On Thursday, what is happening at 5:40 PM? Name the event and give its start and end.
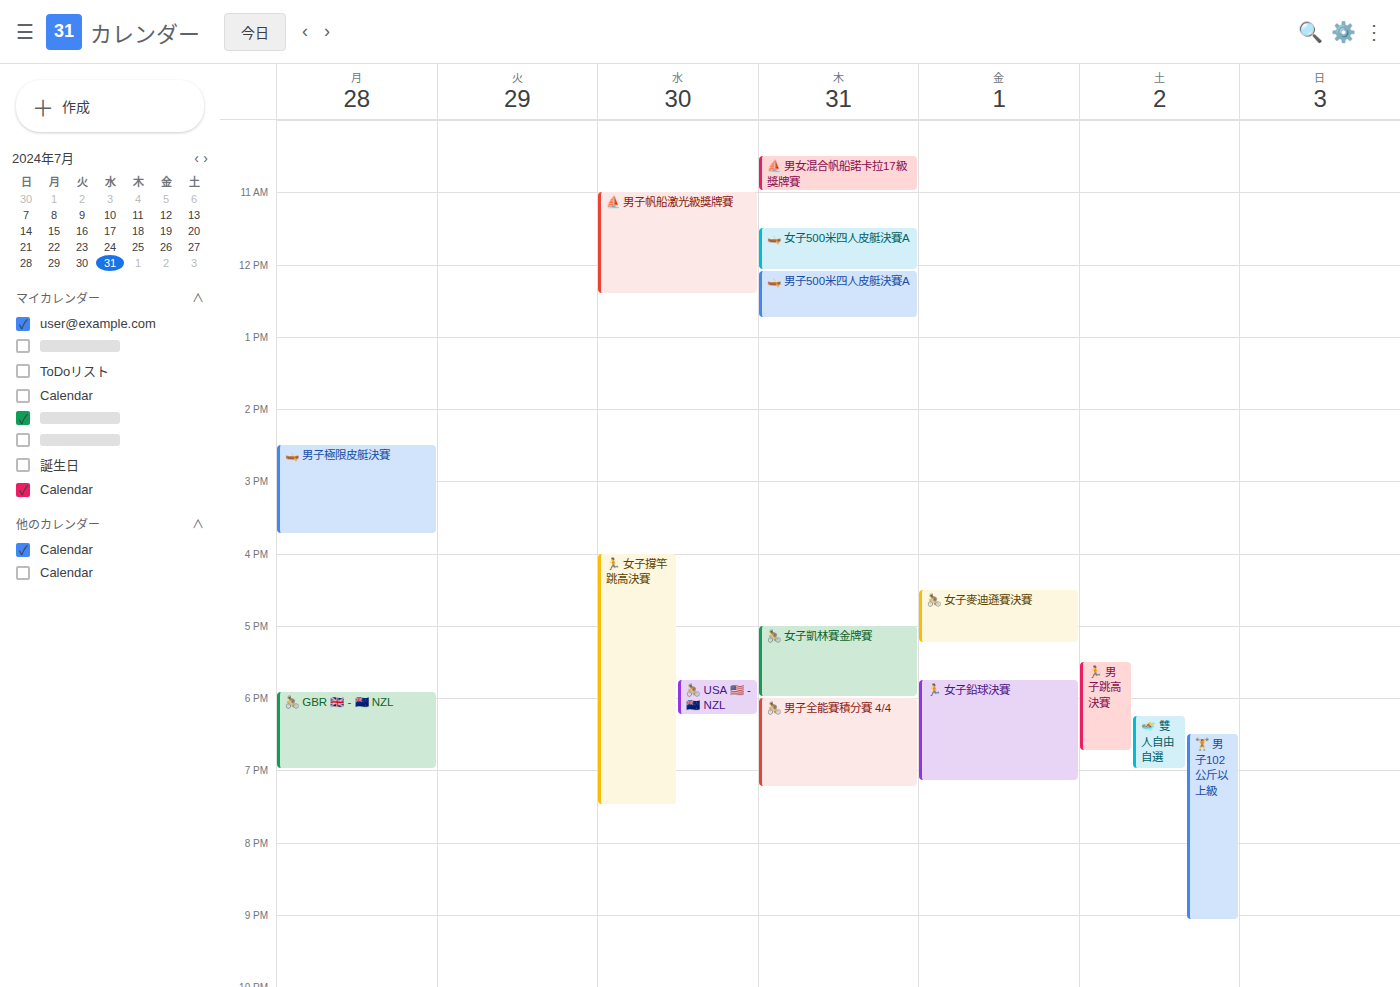
"🚴 女子凱林賽金牌賽", 5:00 PM to 6:00 PM